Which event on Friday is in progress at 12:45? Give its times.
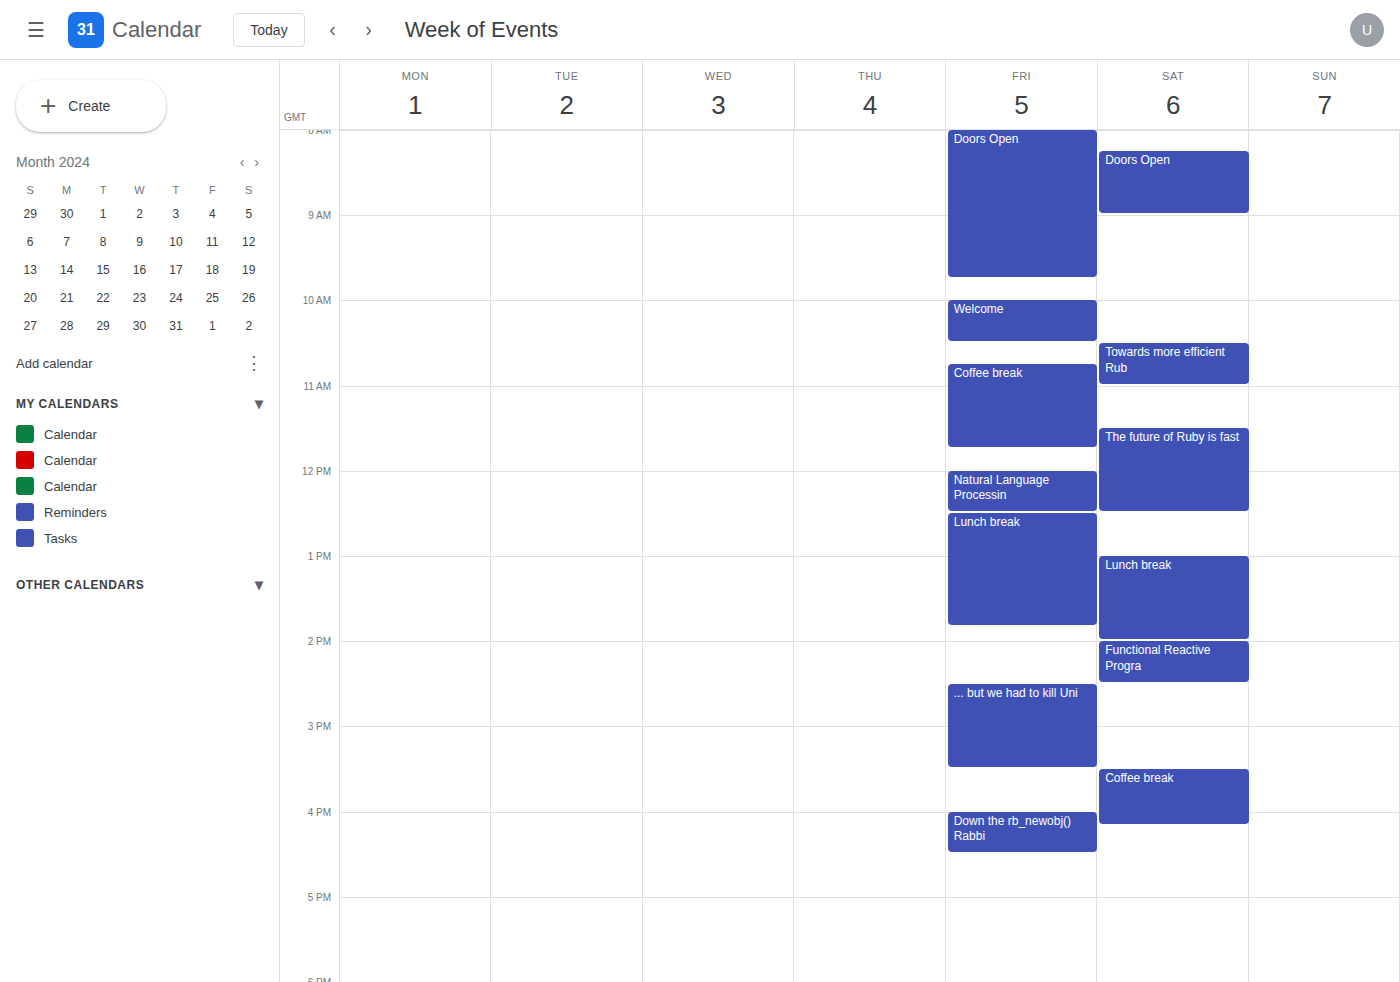
"Lunch break", 12:30 to 13:50